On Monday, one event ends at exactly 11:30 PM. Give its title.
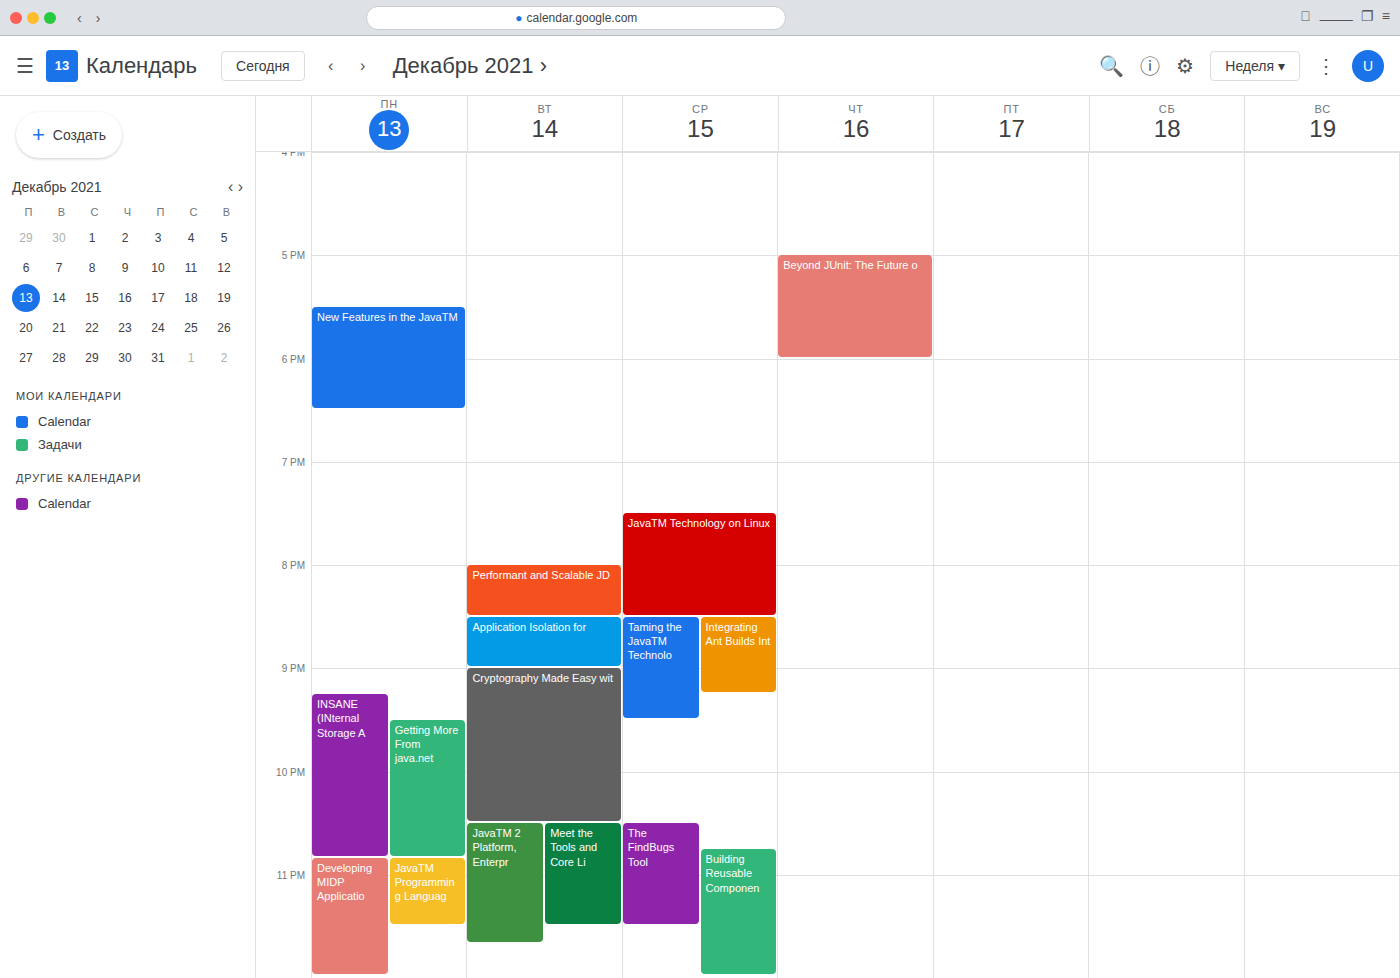
"JavaTM Programming Languag"